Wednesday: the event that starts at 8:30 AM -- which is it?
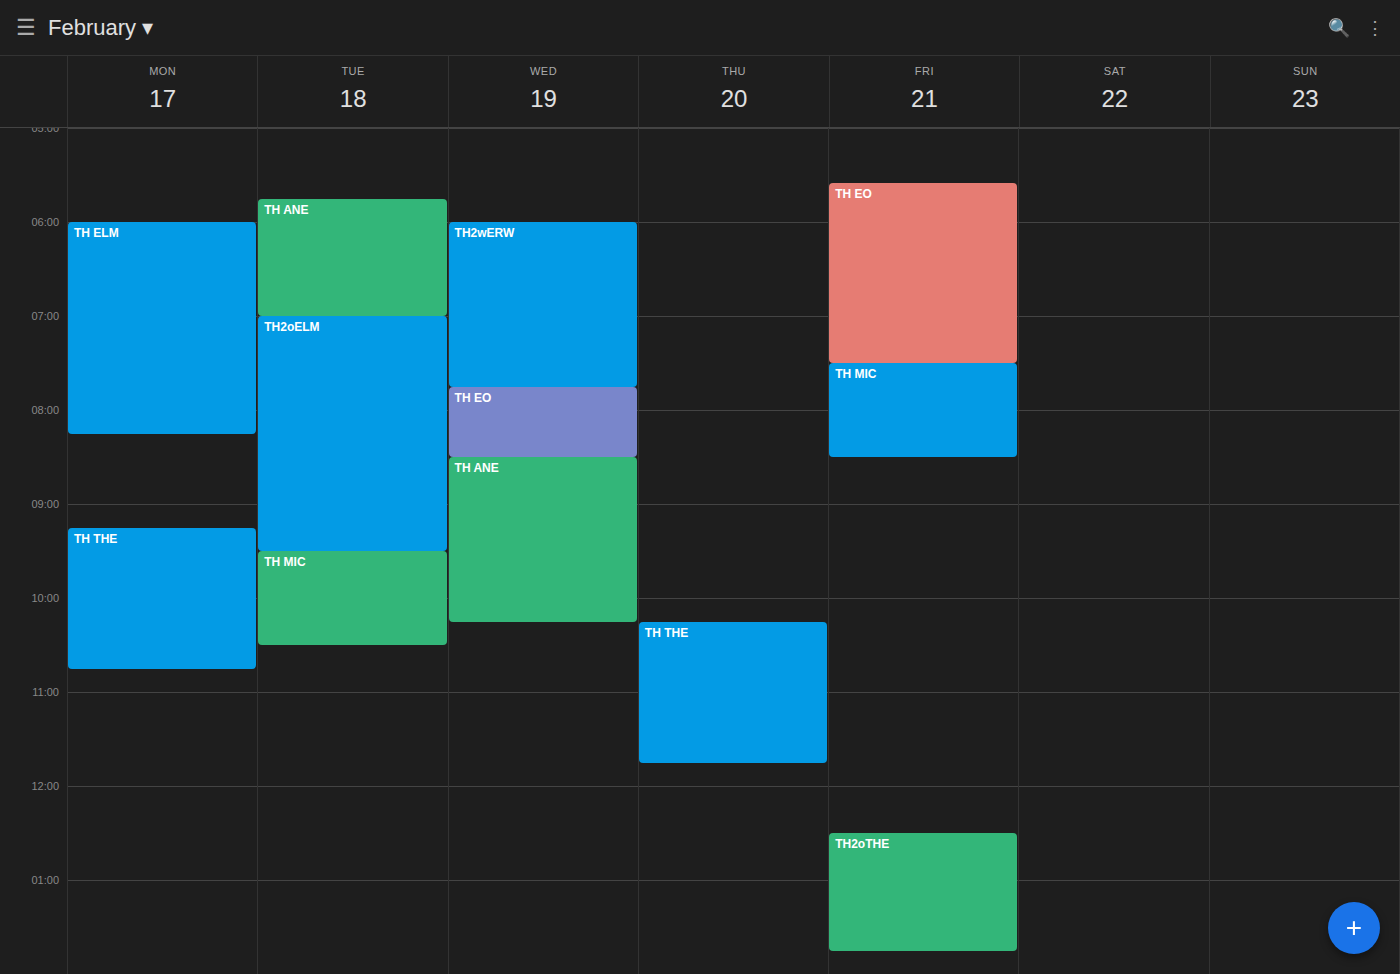
"TH ANE"